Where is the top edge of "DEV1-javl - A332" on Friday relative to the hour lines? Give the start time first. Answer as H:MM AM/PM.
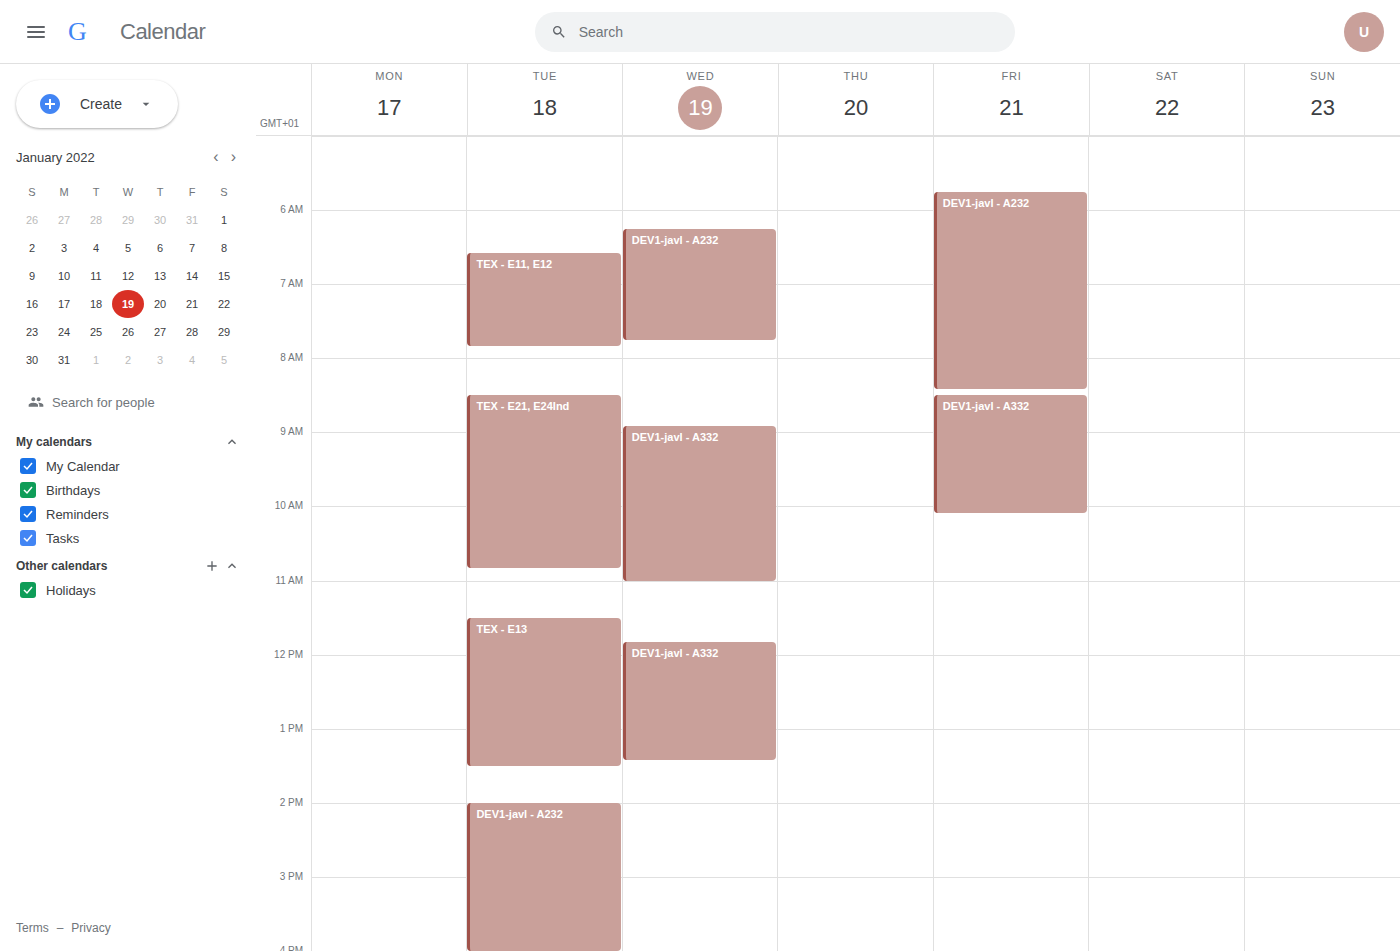
8:30 AM -- halfway between the 8 AM and 9 AM lines.